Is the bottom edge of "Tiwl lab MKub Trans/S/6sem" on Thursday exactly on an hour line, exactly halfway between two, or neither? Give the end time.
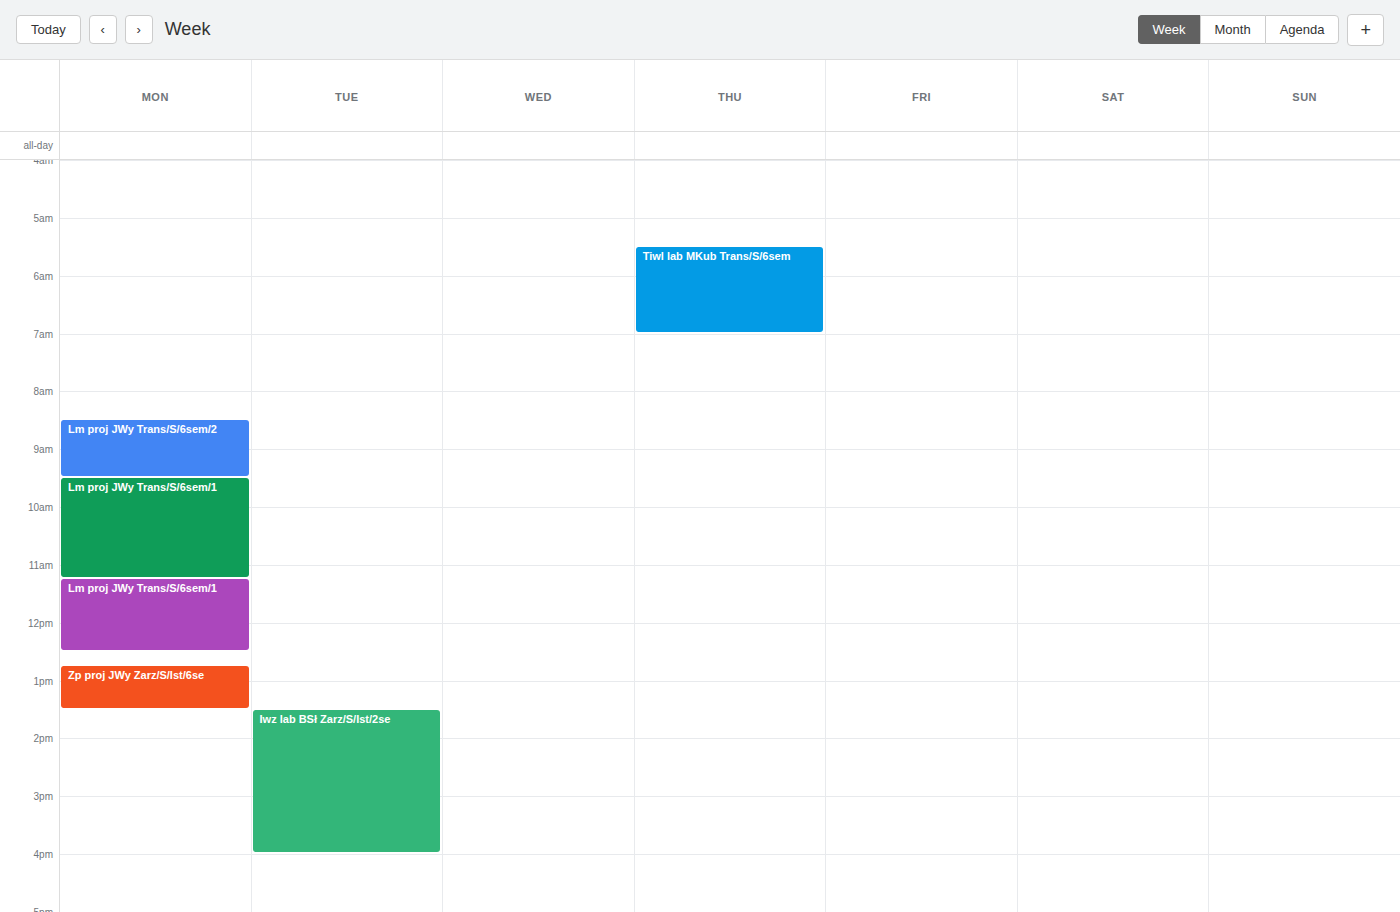
7:00 AM -- exactly on the 7 AM line.